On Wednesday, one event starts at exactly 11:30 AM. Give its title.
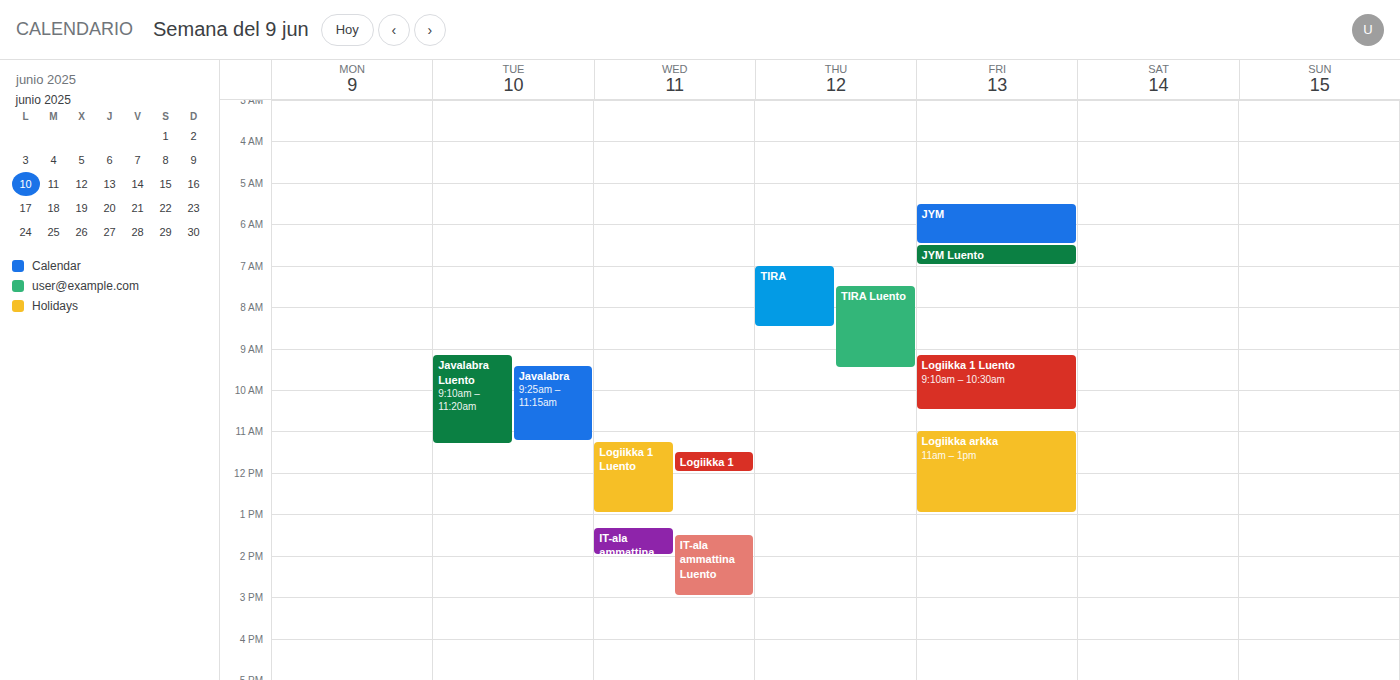
"Logiikka 1"